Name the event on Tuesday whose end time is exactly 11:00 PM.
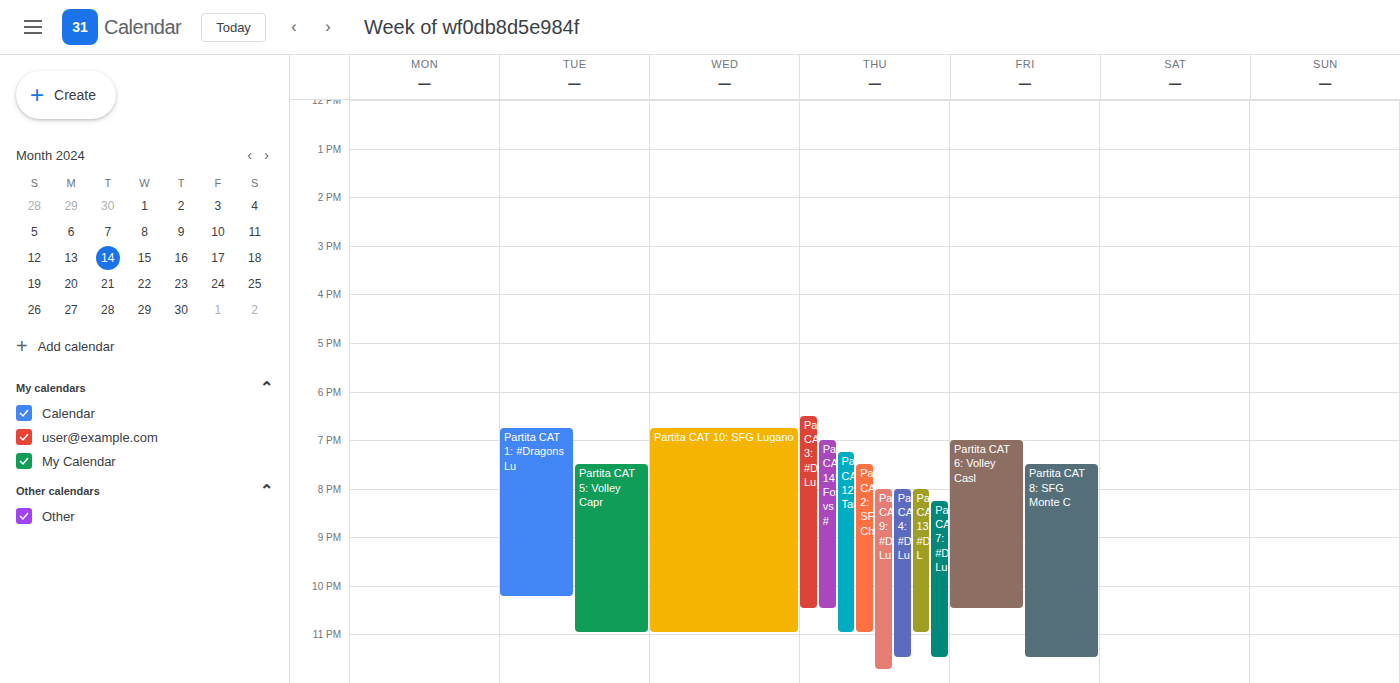
"Partita CAT 5: Volley Capr"